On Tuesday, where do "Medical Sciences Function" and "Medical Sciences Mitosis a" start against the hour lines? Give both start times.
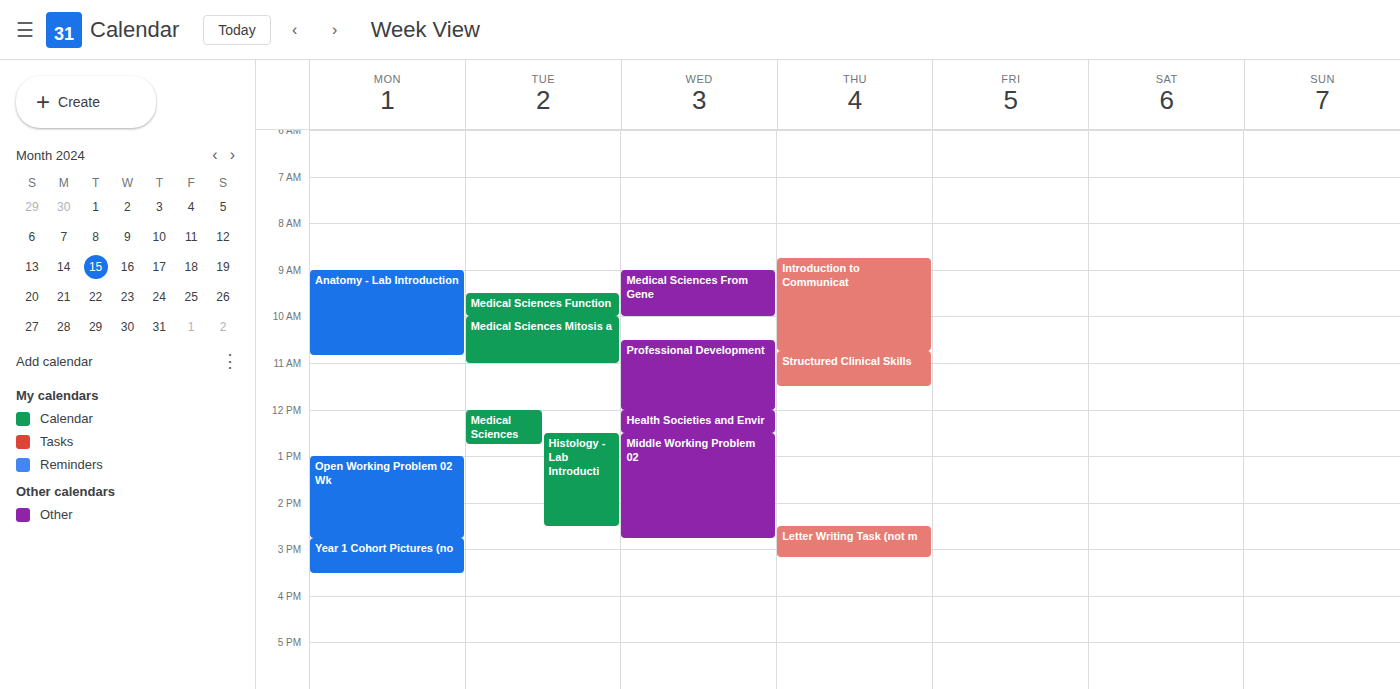
"Medical Sciences Function": 9:30 AM, halfway between the 9 AM and 10 AM lines. "Medical Sciences Mitosis a": 10:00 AM, exactly on the 10 AM line.